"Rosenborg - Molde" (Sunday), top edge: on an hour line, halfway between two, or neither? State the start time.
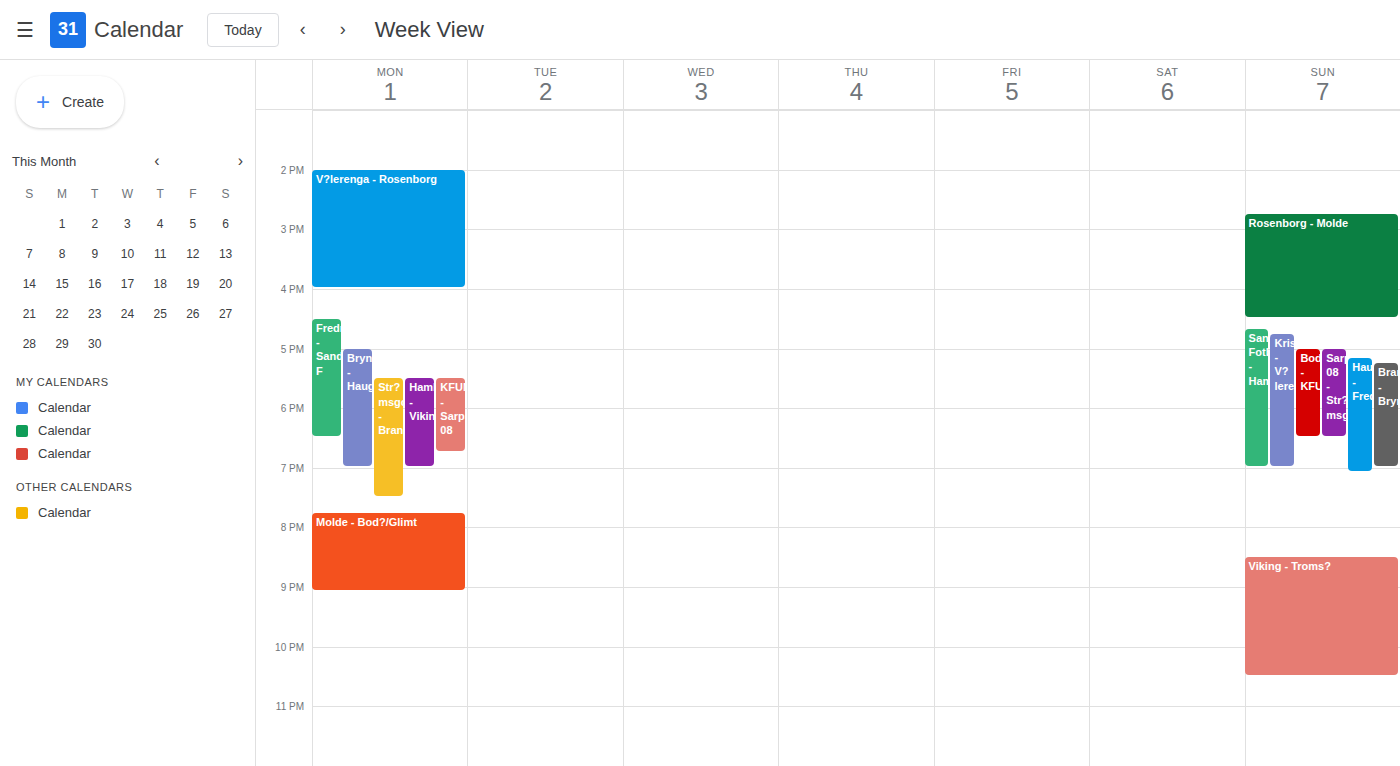
2:45 PM -- neither: three quarters of the way from the 2 PM line to the 3 PM line.